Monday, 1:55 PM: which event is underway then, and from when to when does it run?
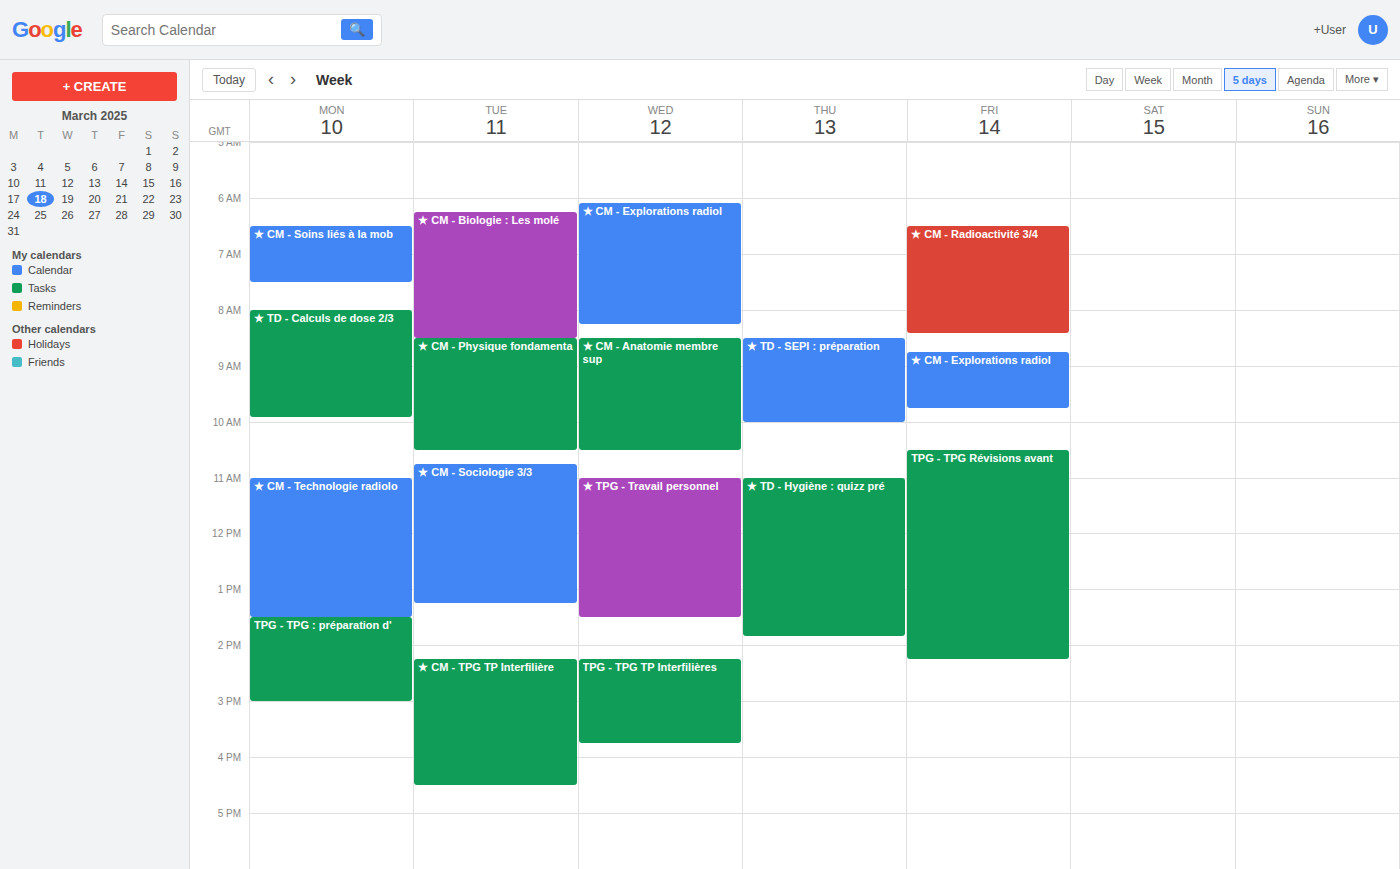
"TPG - TPG : préparation d'", 1:30 PM to 3:00 PM